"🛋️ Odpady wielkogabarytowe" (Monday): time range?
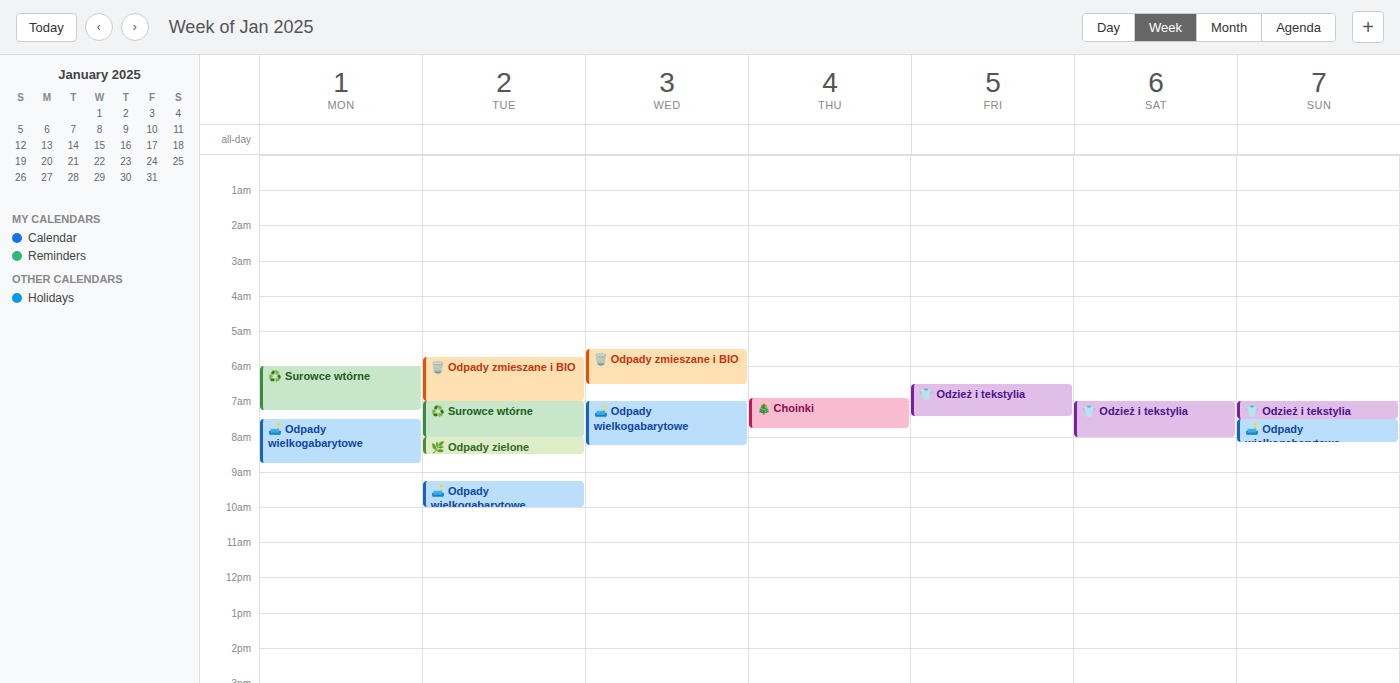
7:30 AM to 8:45 AM